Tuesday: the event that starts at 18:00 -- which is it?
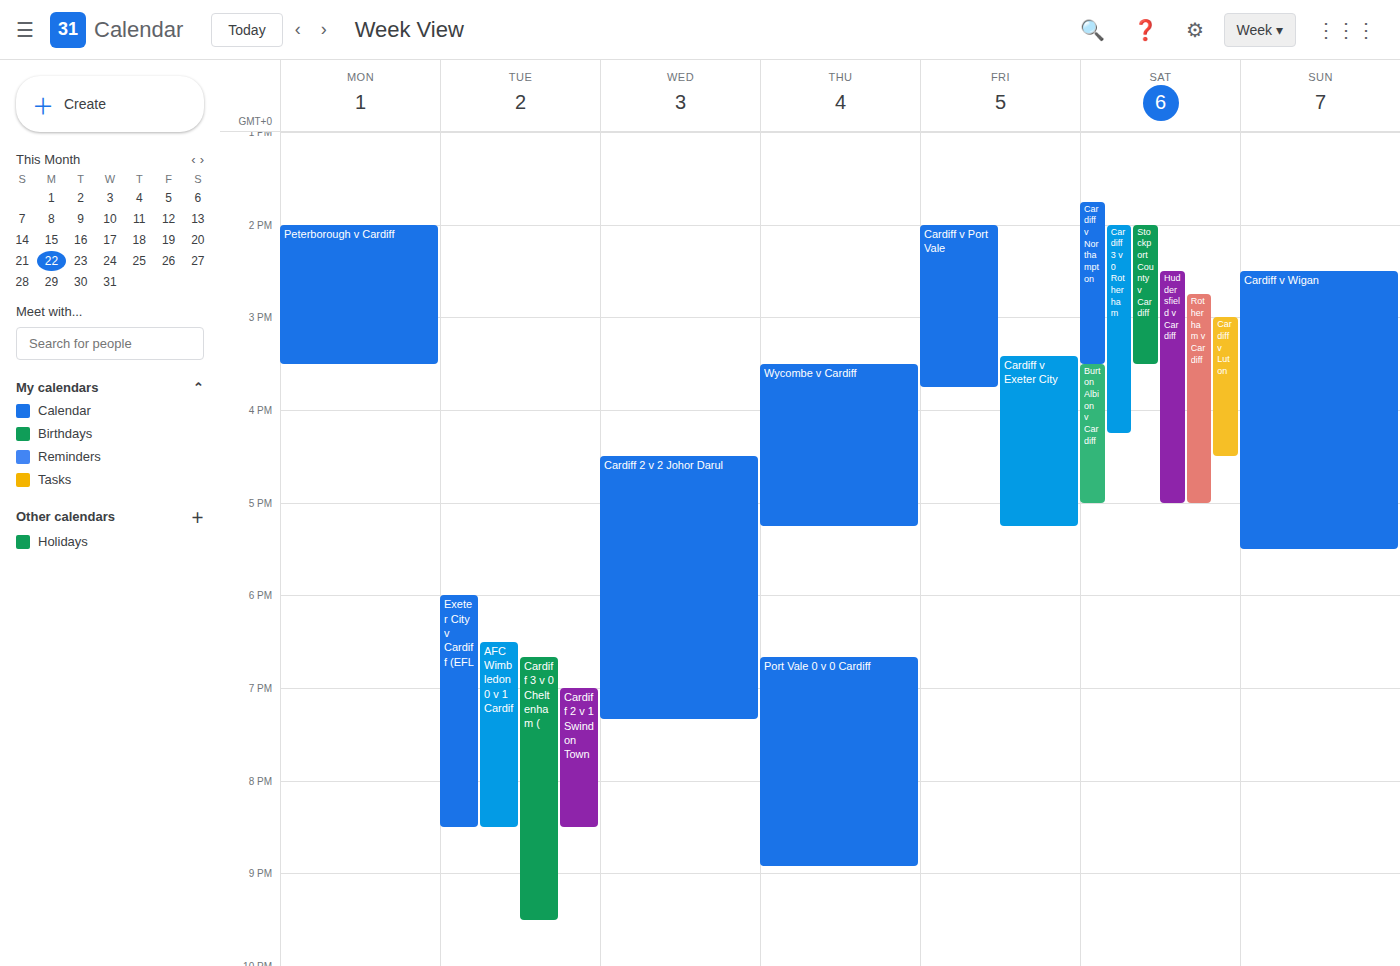
"Exeter City v Cardiff (EFL"